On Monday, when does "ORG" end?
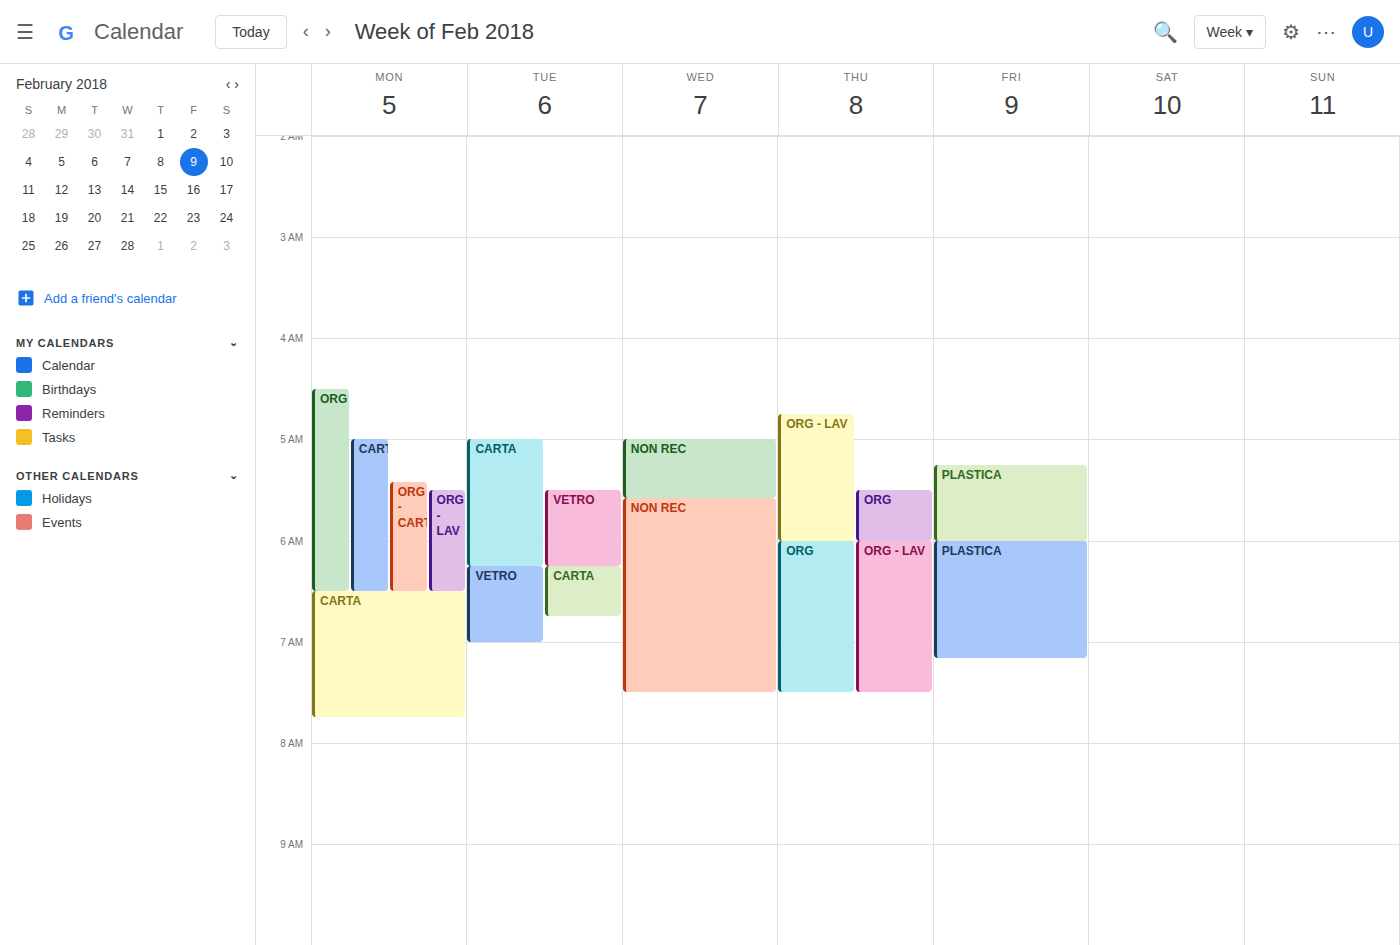
6:30 AM